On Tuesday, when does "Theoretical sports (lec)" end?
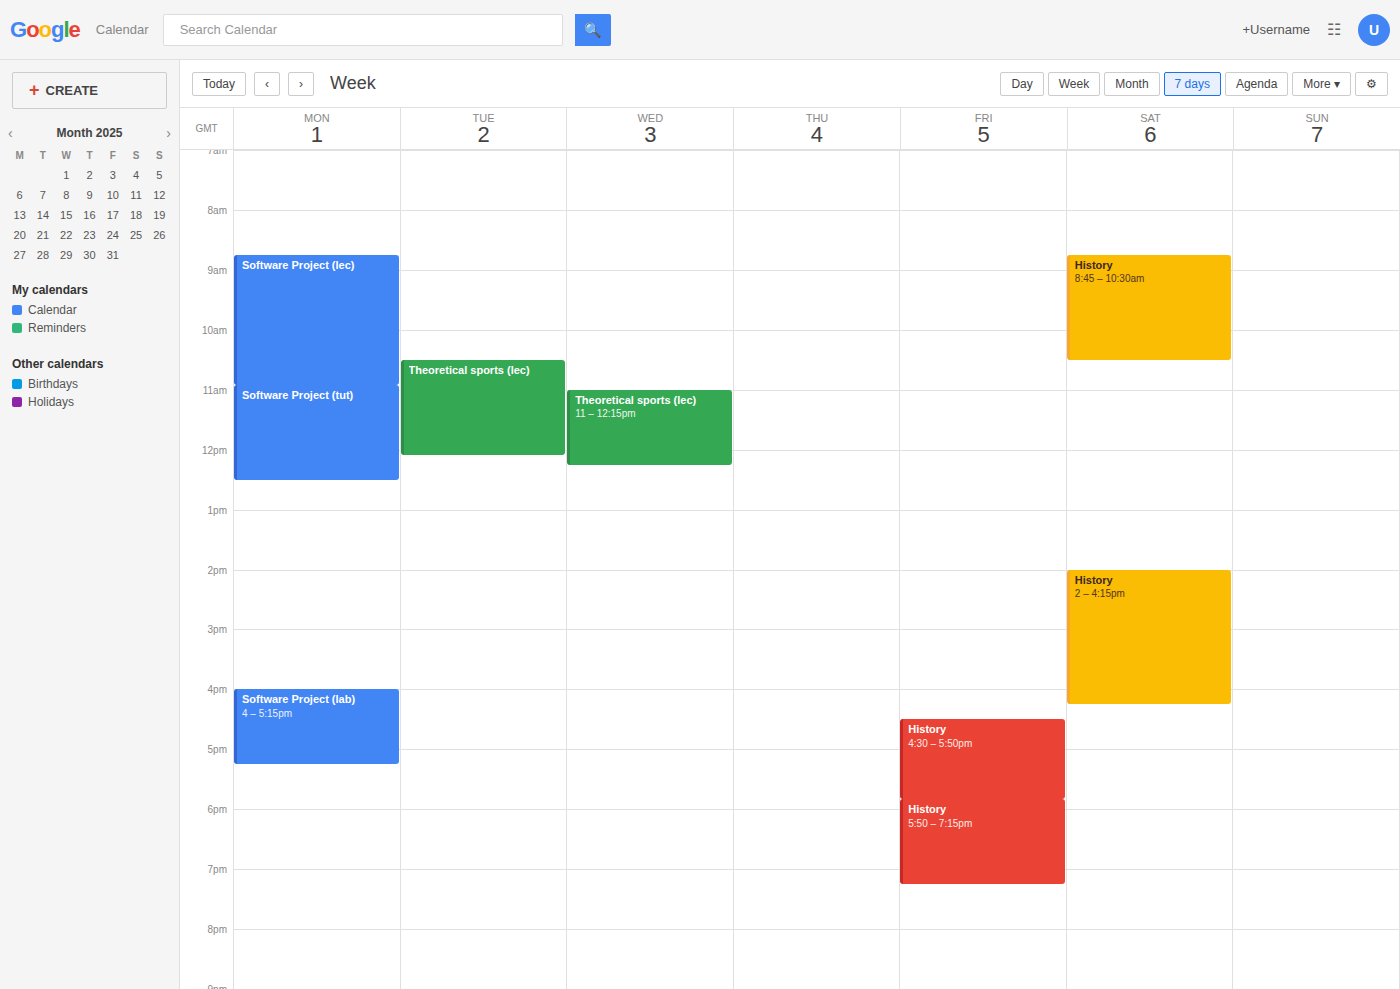
12:05 PM